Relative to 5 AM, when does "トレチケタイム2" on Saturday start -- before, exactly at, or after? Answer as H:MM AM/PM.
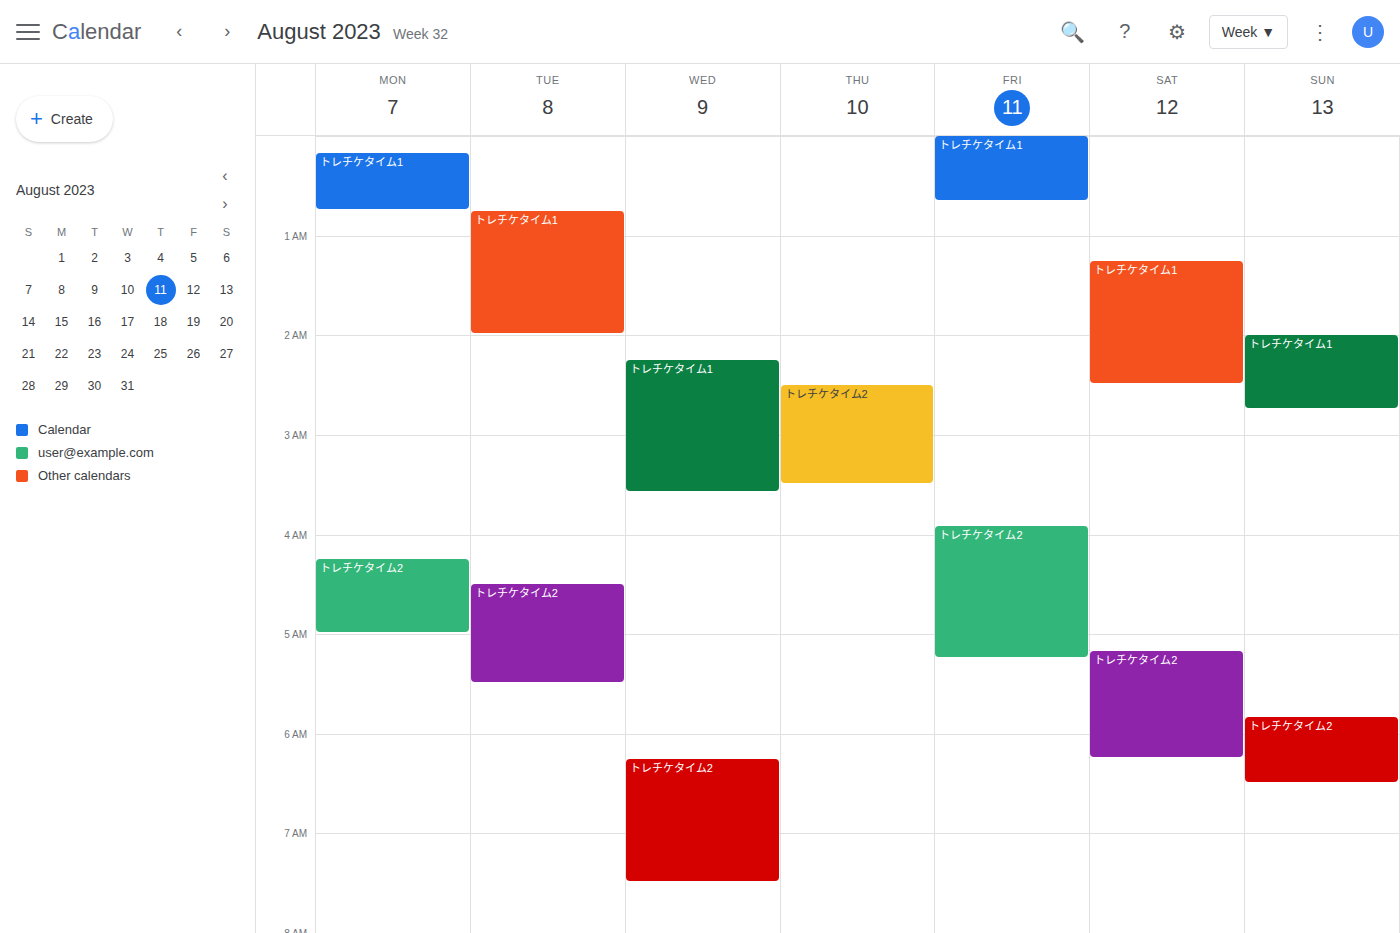
5:10 AM -- after 5 AM, 10 minutes below the 5 AM line.